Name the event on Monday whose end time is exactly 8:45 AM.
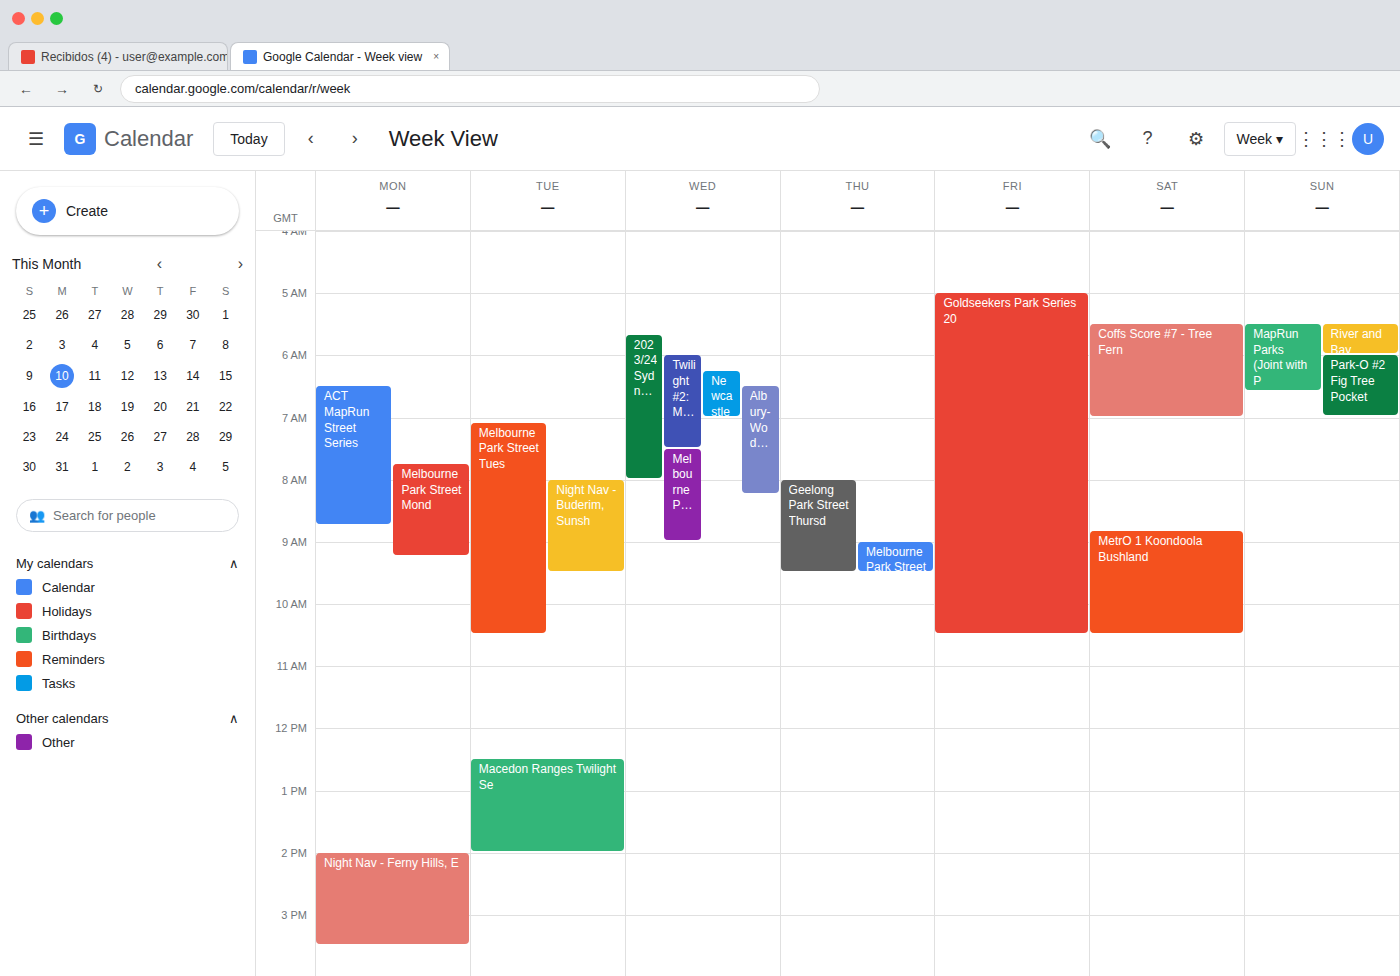
"ACT MapRun Street Series"